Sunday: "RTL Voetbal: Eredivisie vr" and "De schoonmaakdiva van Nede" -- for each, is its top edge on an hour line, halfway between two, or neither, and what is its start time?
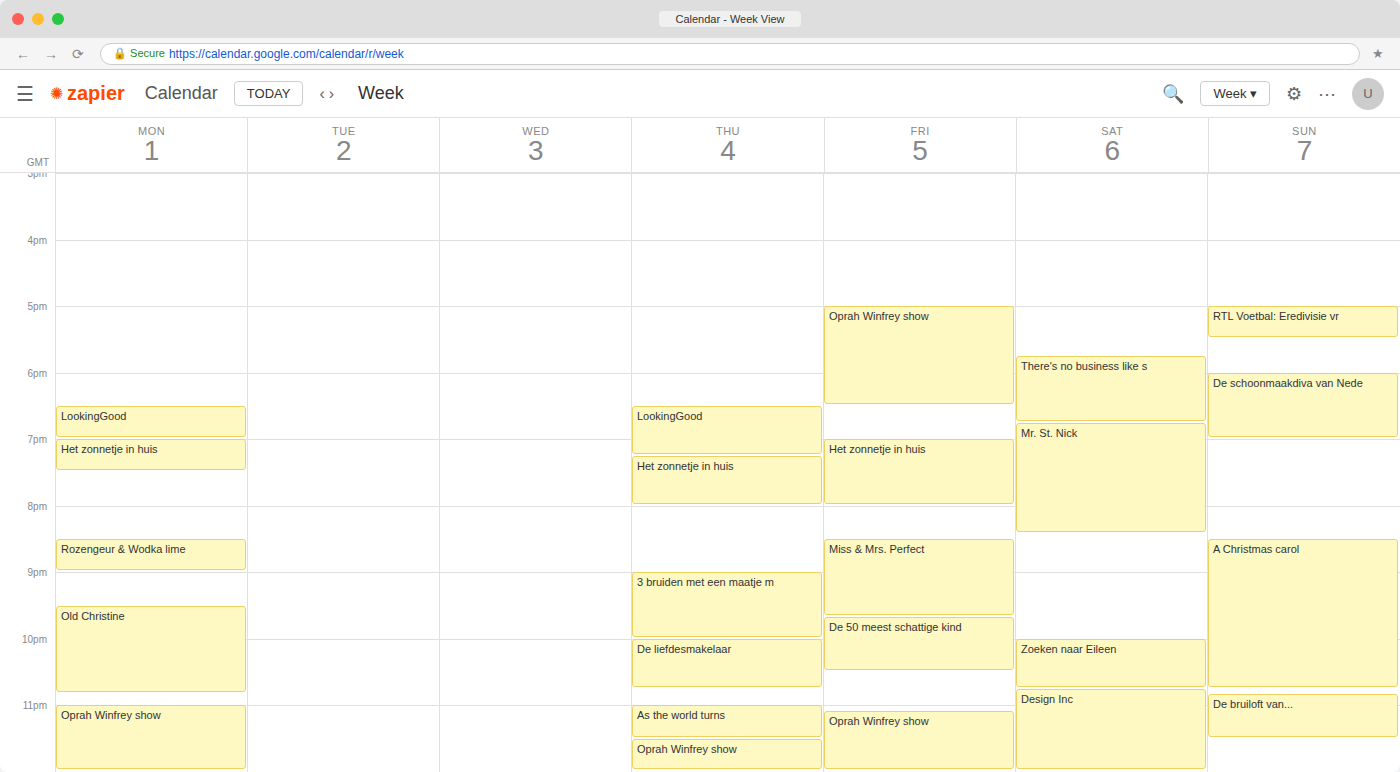
"RTL Voetbal: Eredivisie vr": 5:00 PM, exactly on the 5 PM line. "De schoonmaakdiva van Nede": 6:00 PM, exactly on the 6 PM line.